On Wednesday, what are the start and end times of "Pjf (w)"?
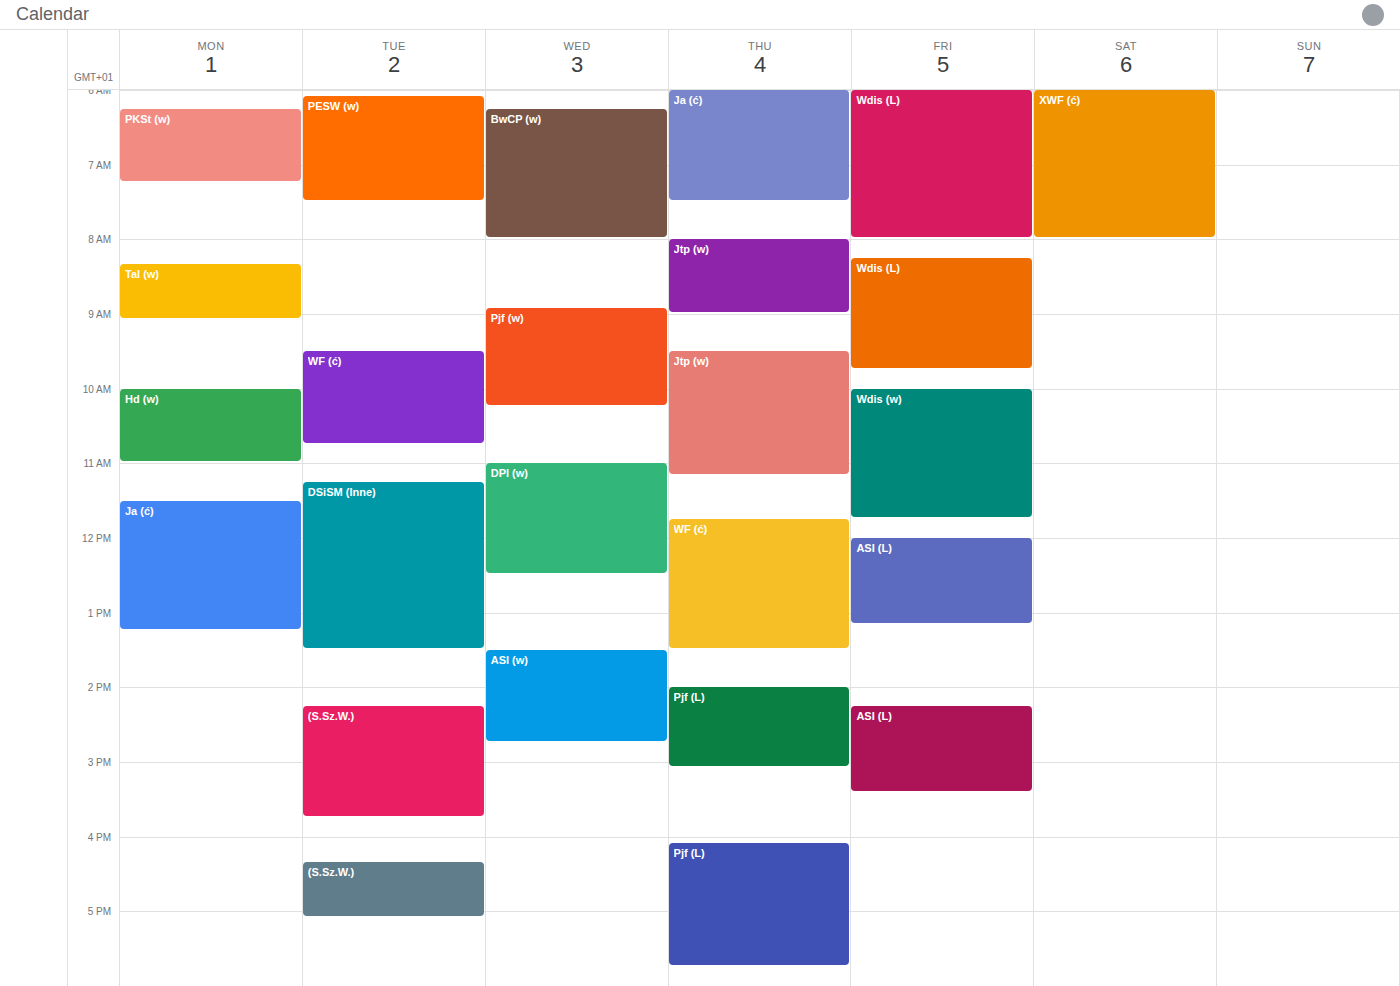
8:55 AM to 10:15 AM